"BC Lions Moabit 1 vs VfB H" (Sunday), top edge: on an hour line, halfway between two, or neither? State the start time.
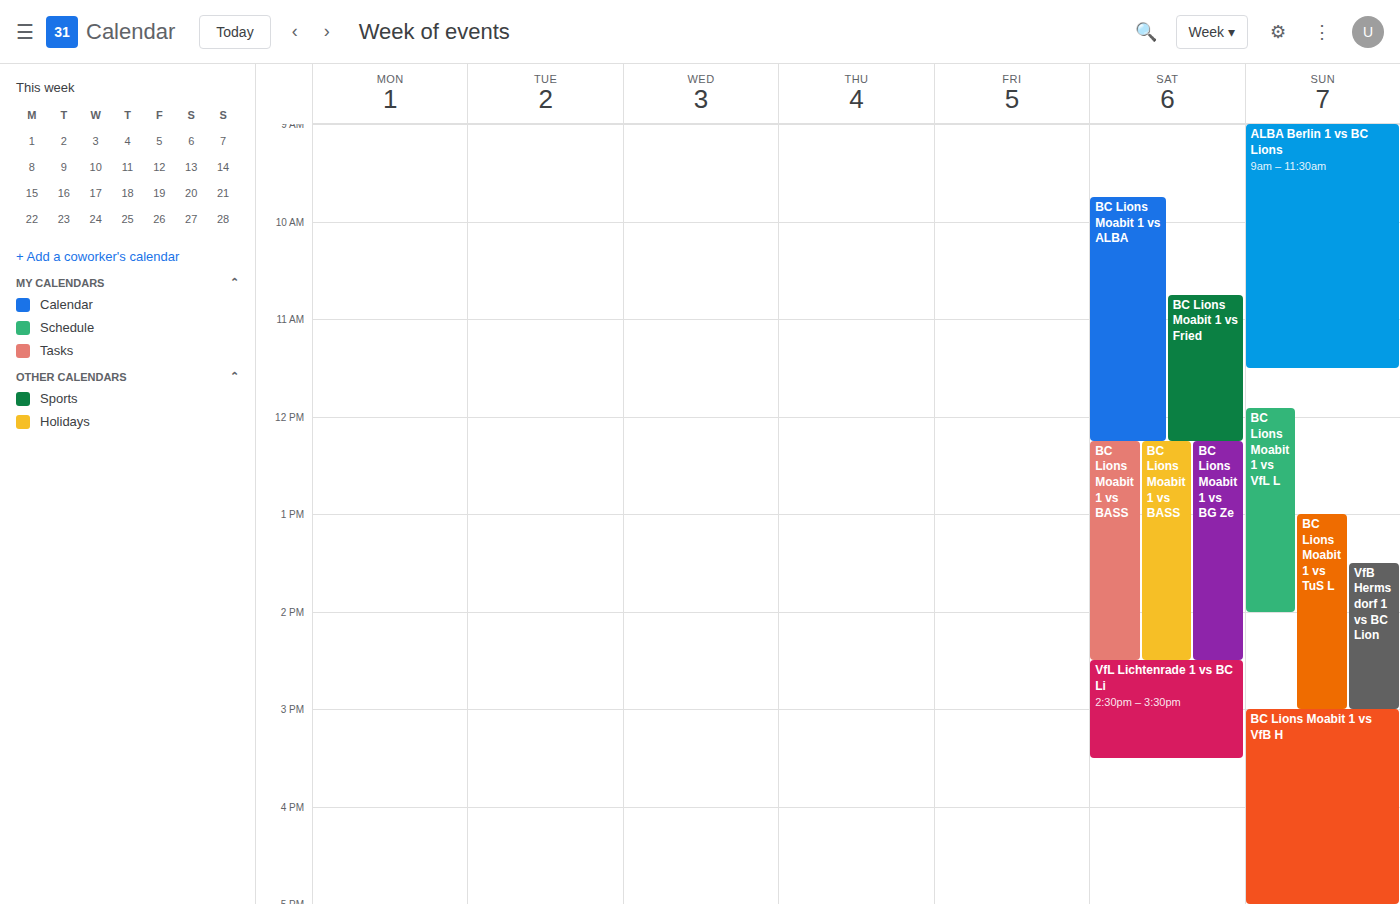
3:00 PM -- exactly on the 3 PM line.